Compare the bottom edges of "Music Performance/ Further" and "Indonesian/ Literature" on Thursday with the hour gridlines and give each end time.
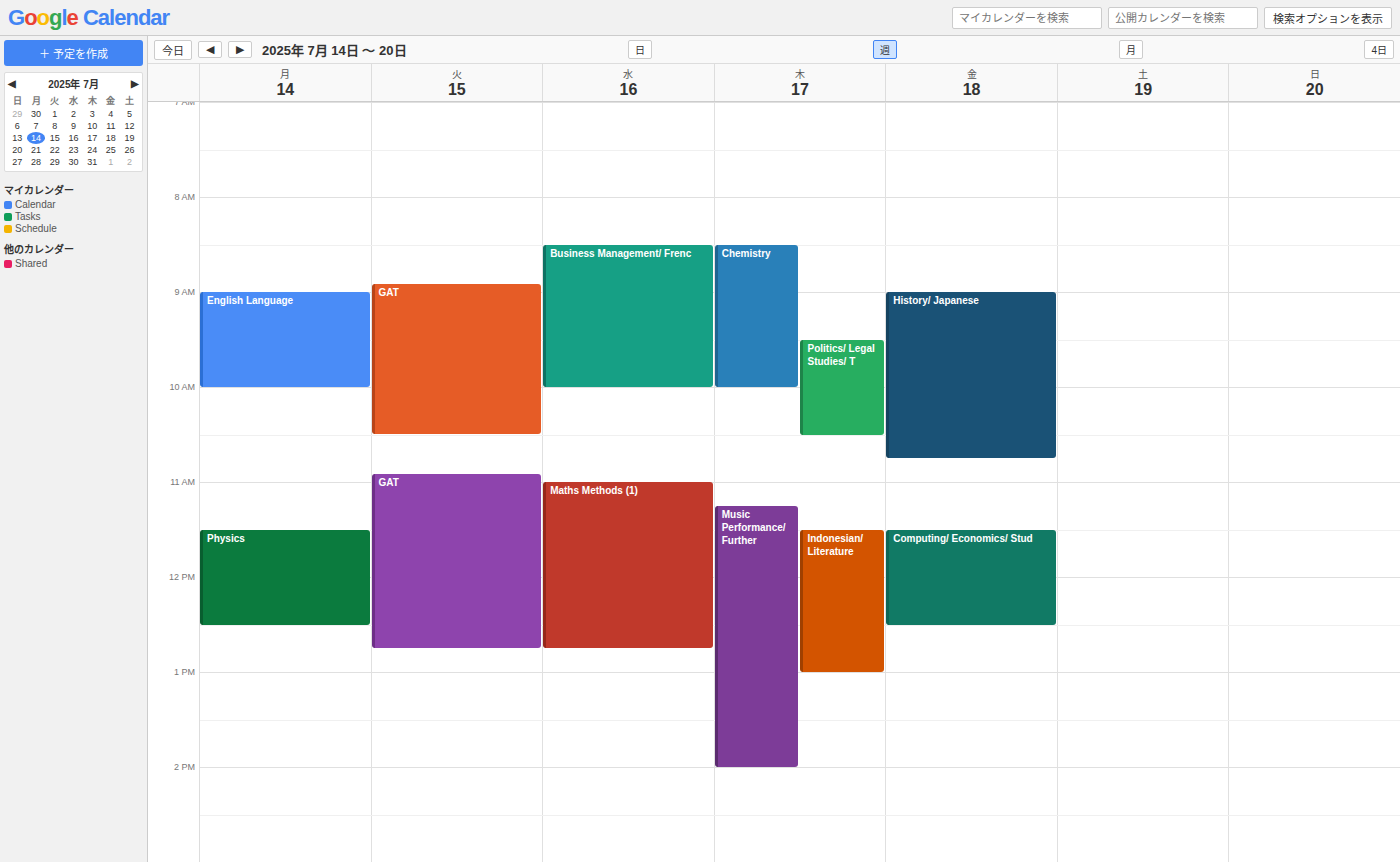
"Music Performance/ Further": 2:00 PM, exactly on the 2 PM line. "Indonesian/ Literature": 1:00 PM, exactly on the 1 PM line.